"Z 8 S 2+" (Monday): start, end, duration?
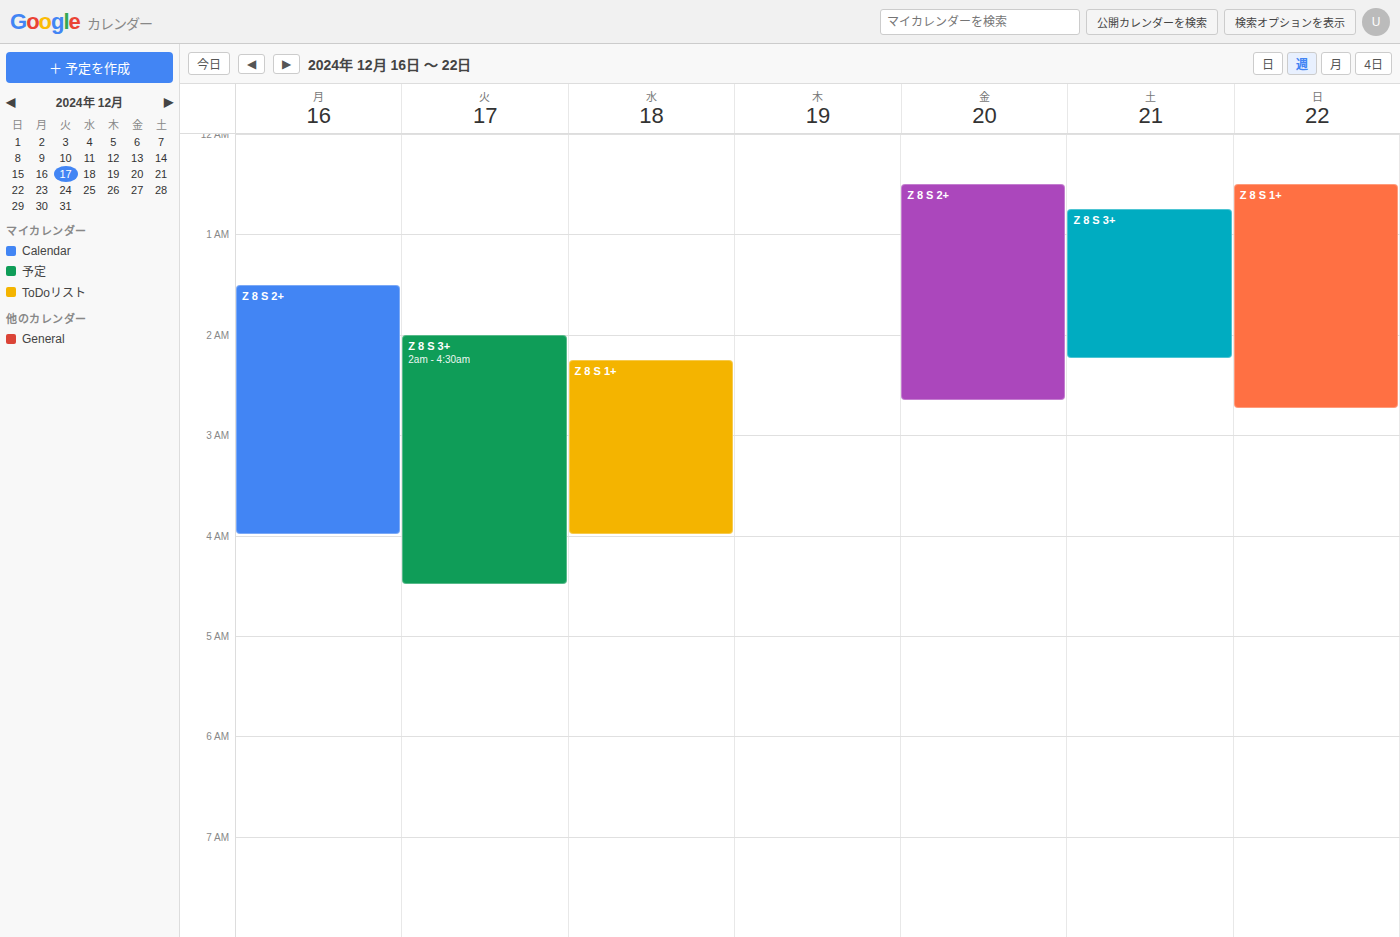
01:30 to 04:00, 2 hours 30 minutes